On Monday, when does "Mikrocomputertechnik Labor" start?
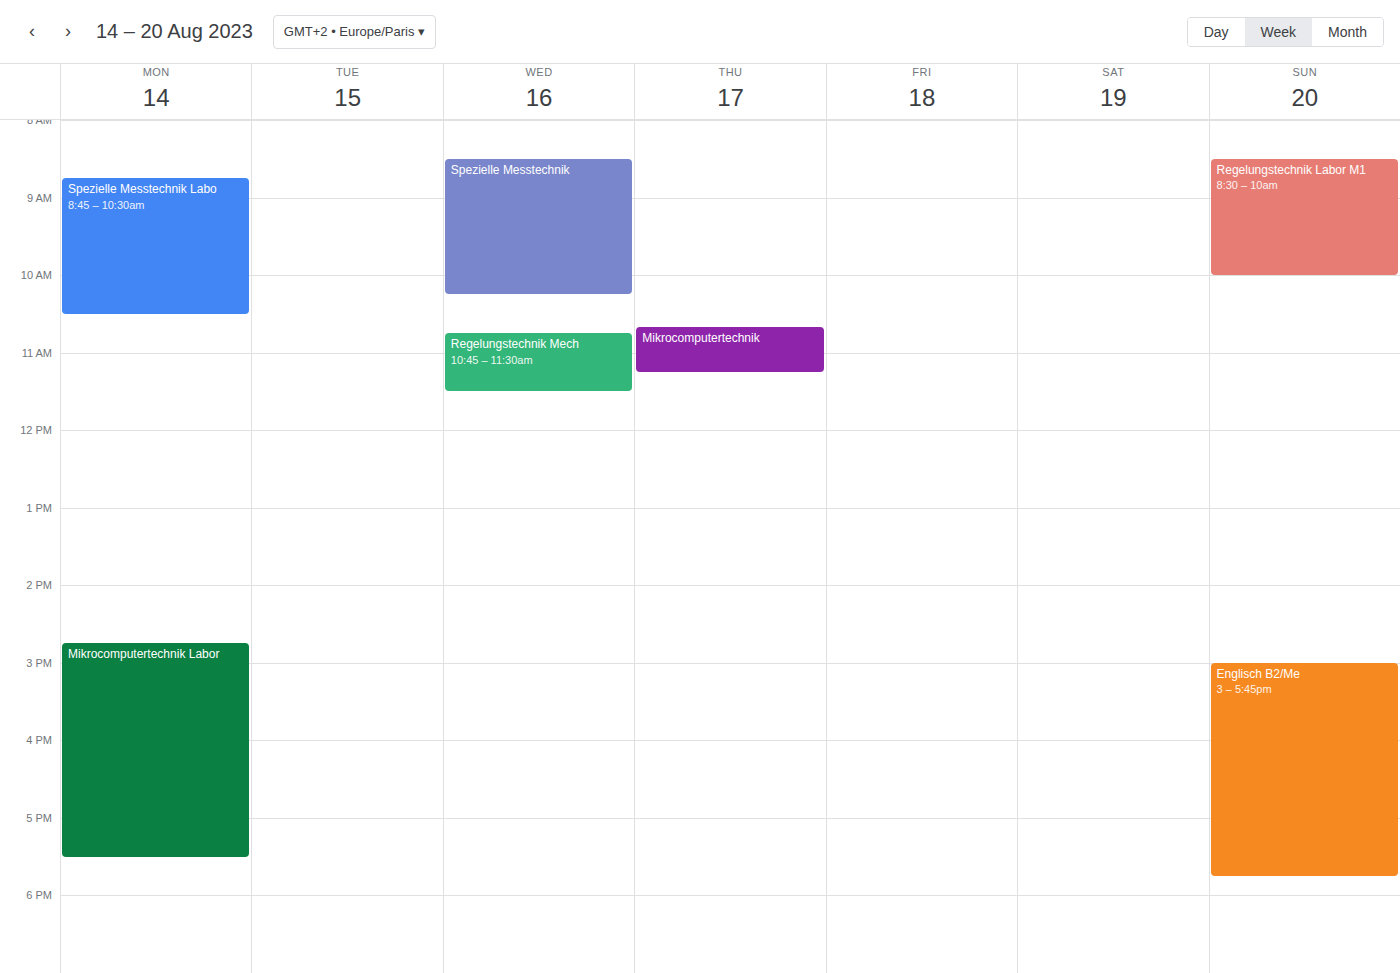
14:45